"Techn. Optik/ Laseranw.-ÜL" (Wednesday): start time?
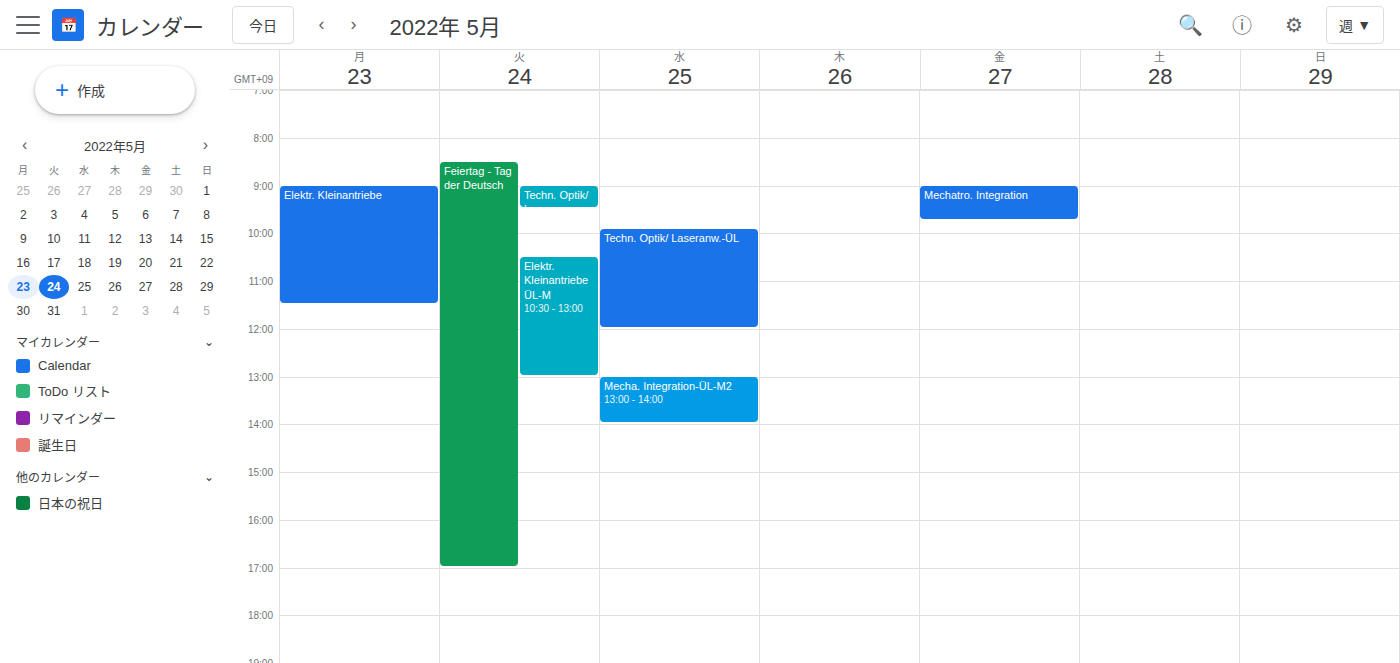
9:55 AM